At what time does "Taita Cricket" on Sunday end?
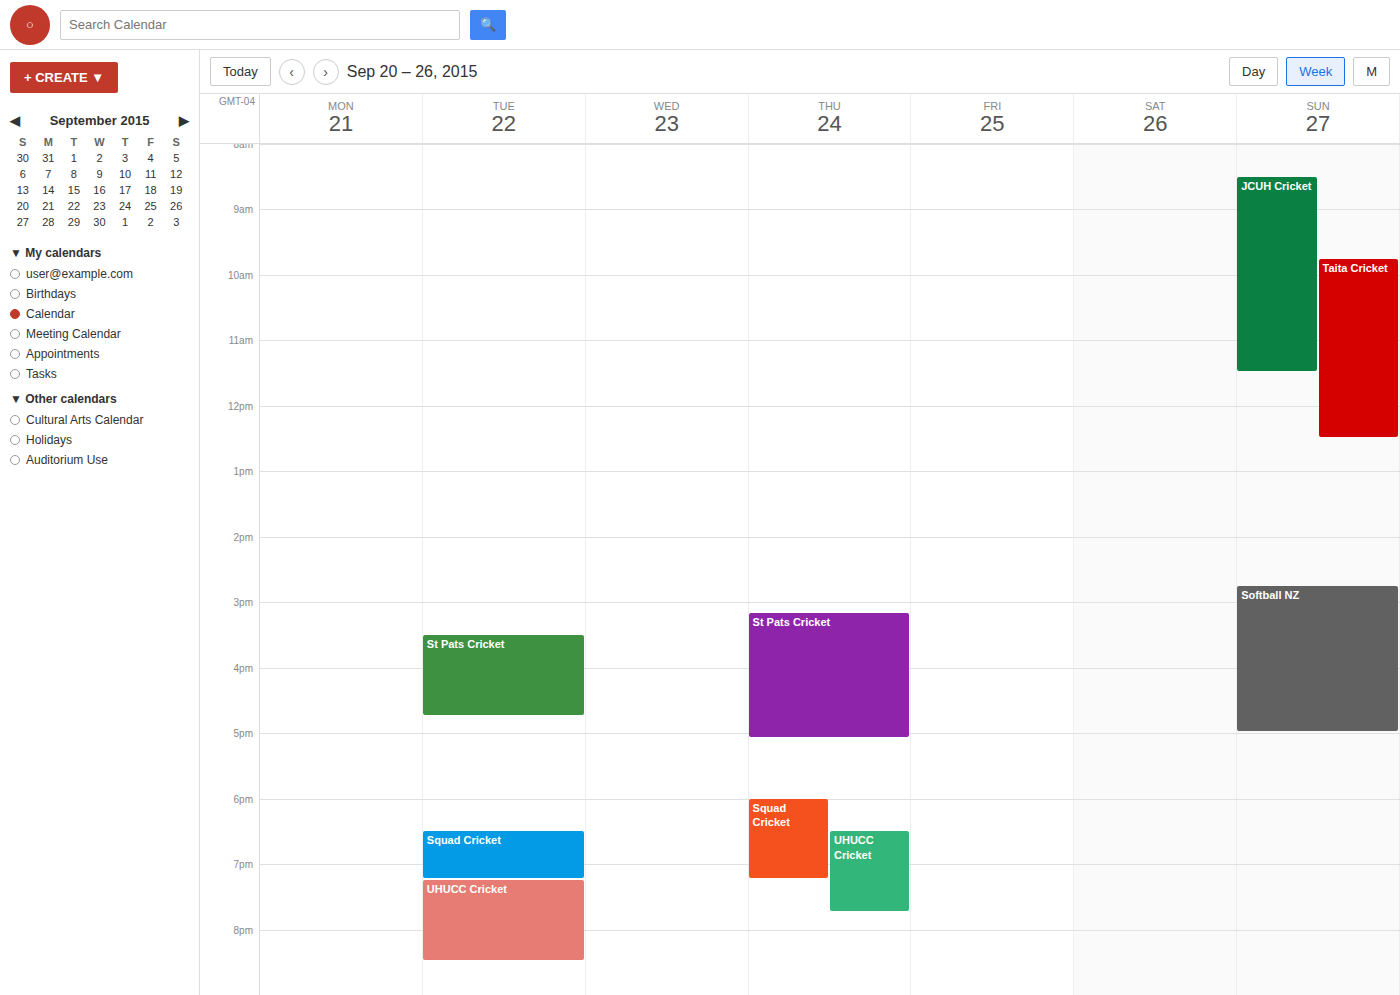
12:30 PM